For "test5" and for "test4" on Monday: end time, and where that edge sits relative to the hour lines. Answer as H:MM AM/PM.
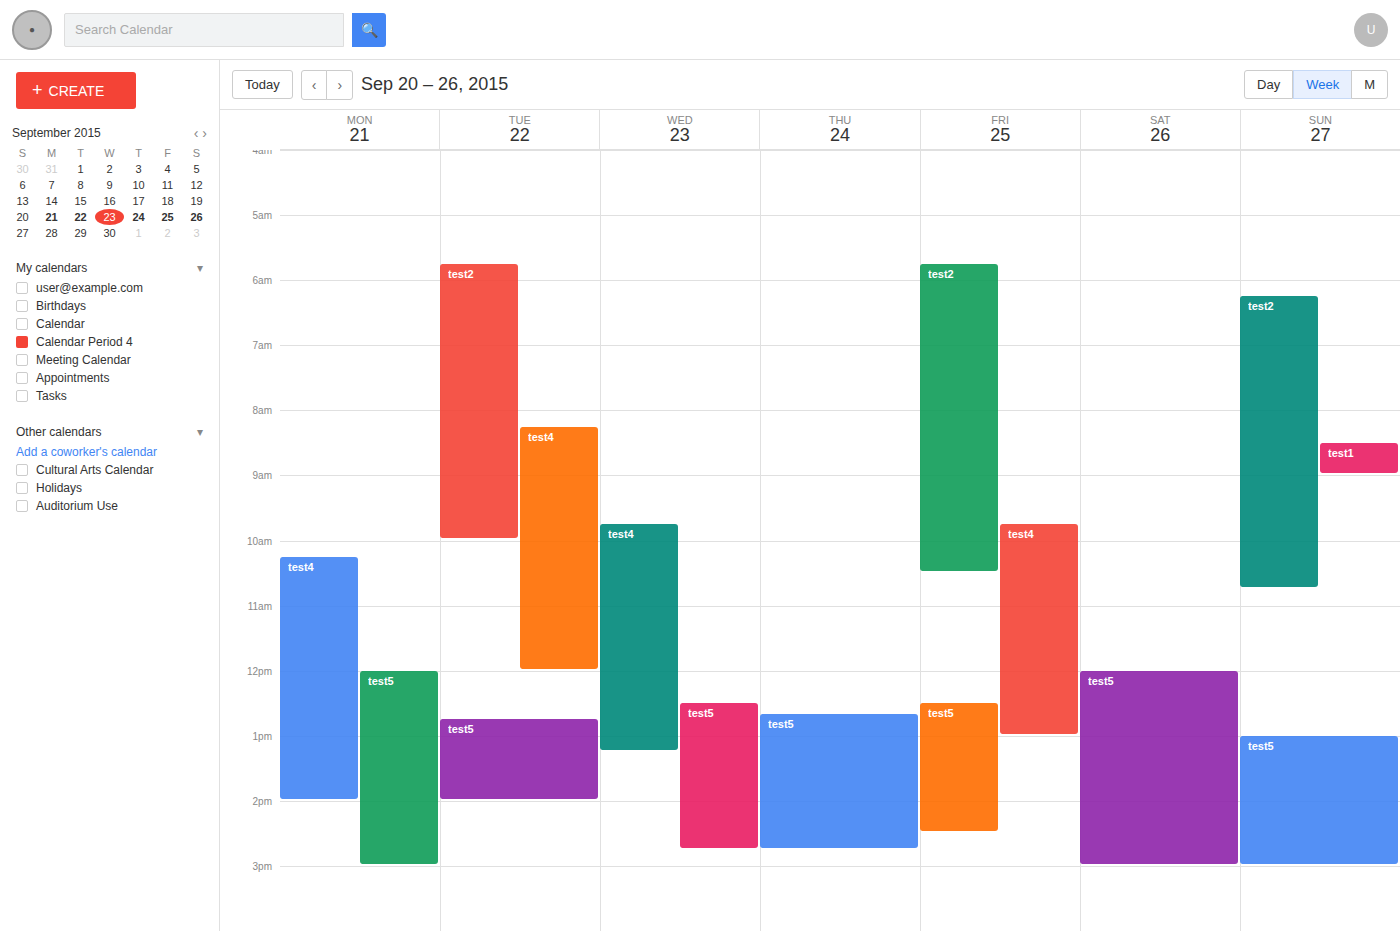
"test5": 3:00 PM, exactly on the 3 PM line. "test4": 2:00 PM, exactly on the 2 PM line.